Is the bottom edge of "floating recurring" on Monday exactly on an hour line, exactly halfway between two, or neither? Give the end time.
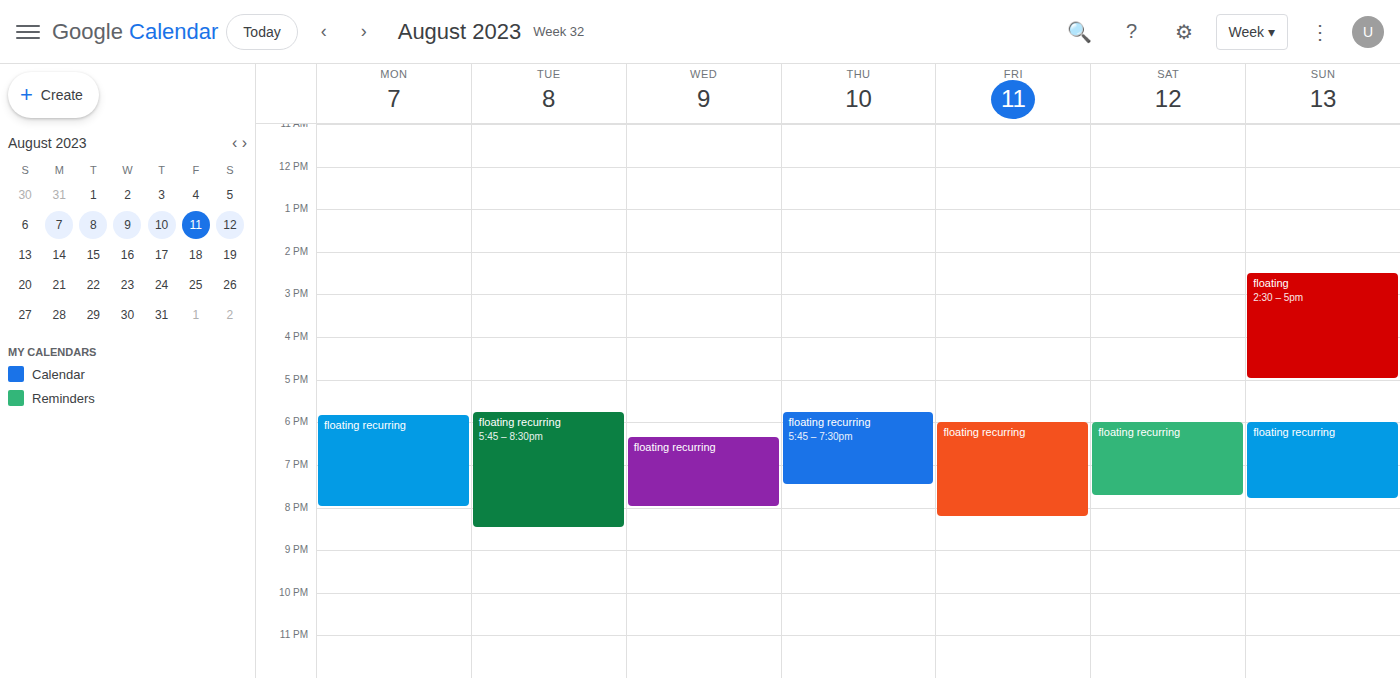
8:00 PM -- exactly on the 8 PM line.